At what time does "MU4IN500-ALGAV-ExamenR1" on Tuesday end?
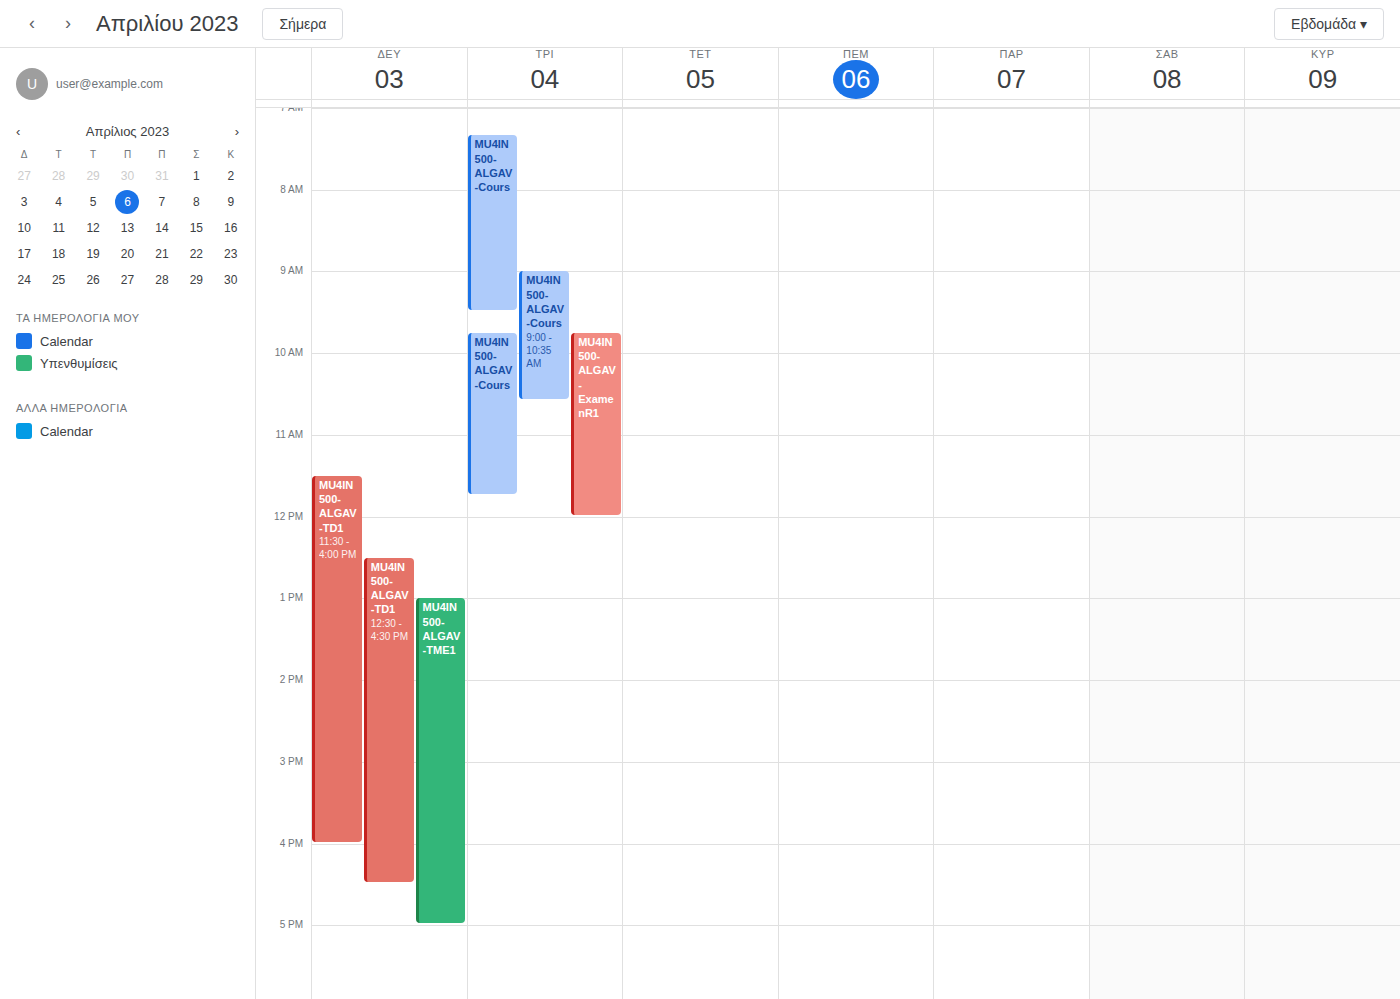
12:00 PM